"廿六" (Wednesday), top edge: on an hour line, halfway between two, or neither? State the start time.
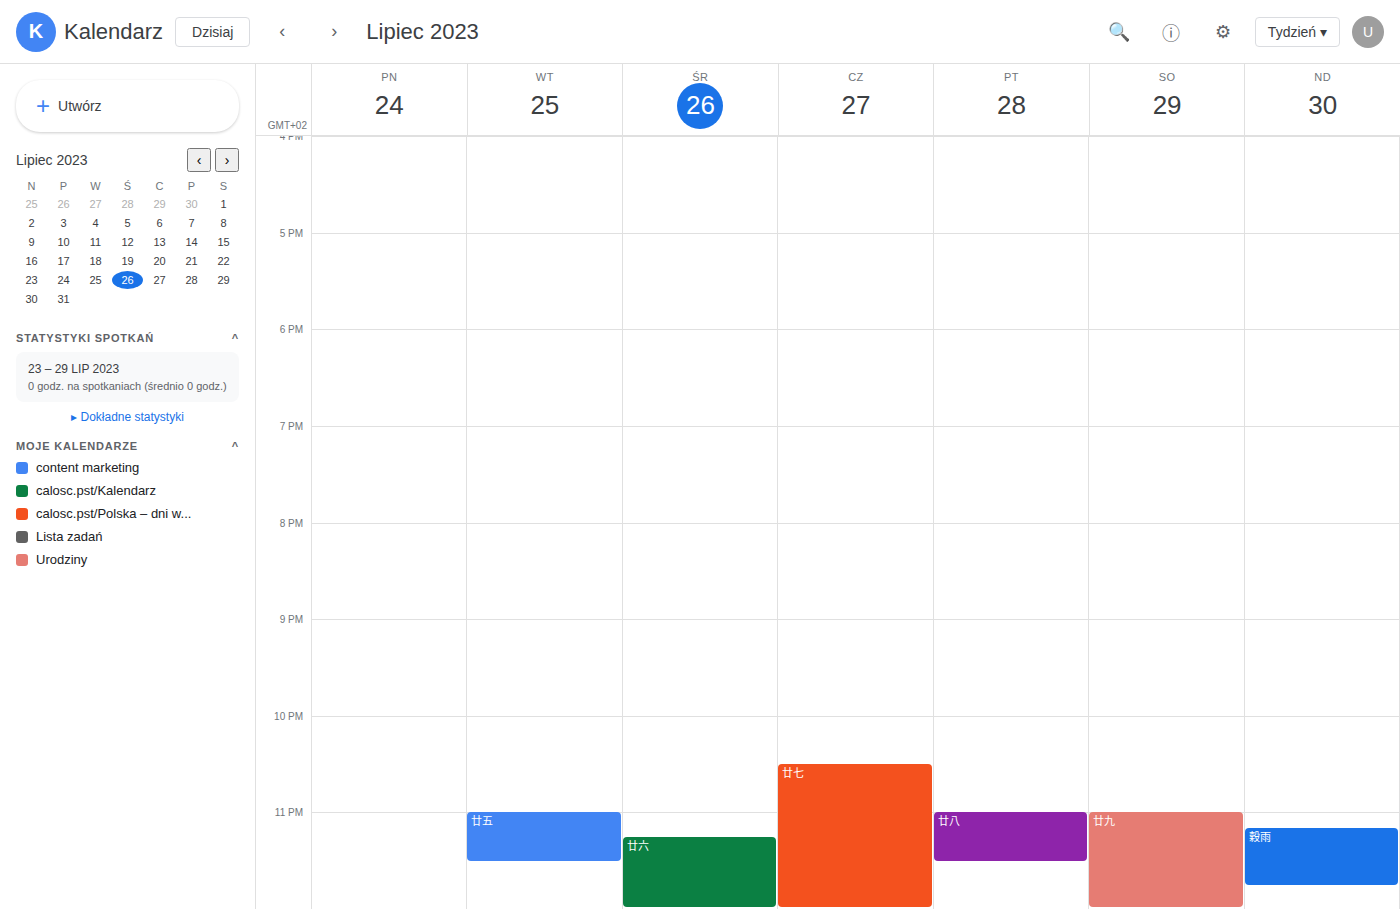
11:15 PM -- neither: a quarter of the way from the 11 PM line to the 12 AM line.